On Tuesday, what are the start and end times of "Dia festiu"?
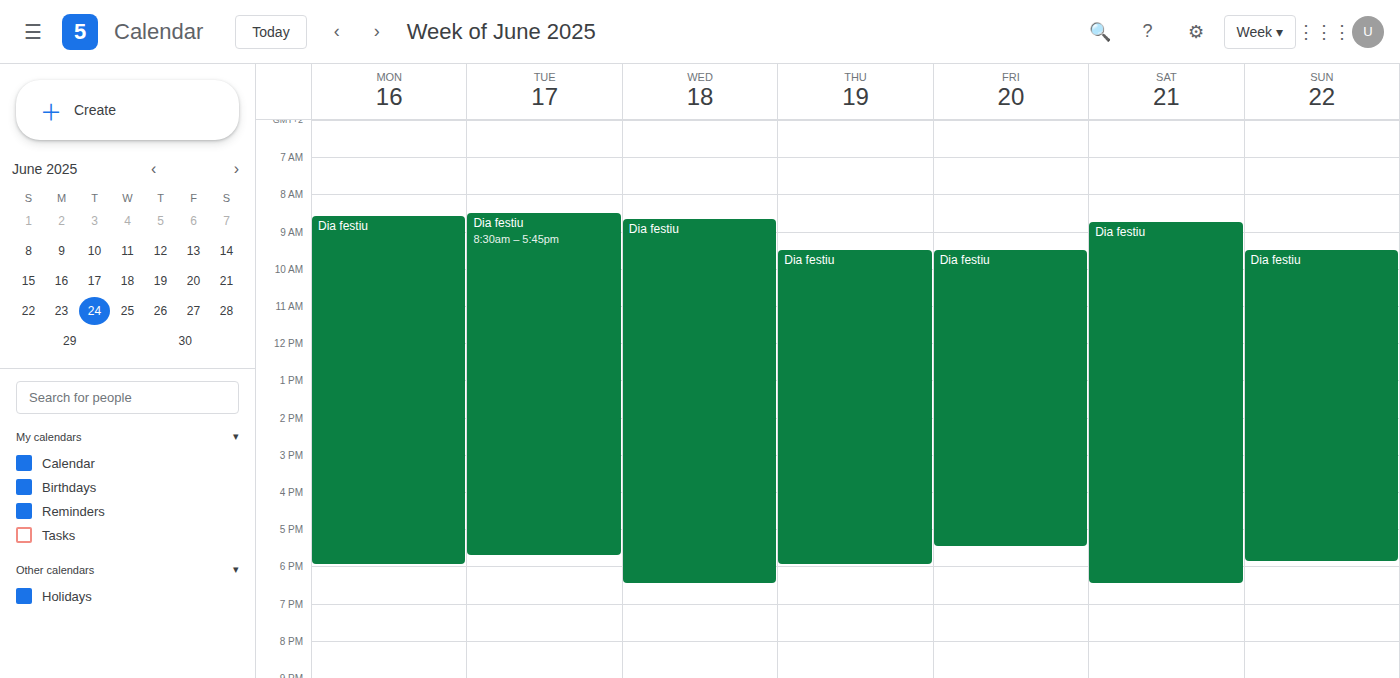
08:30 to 17:45